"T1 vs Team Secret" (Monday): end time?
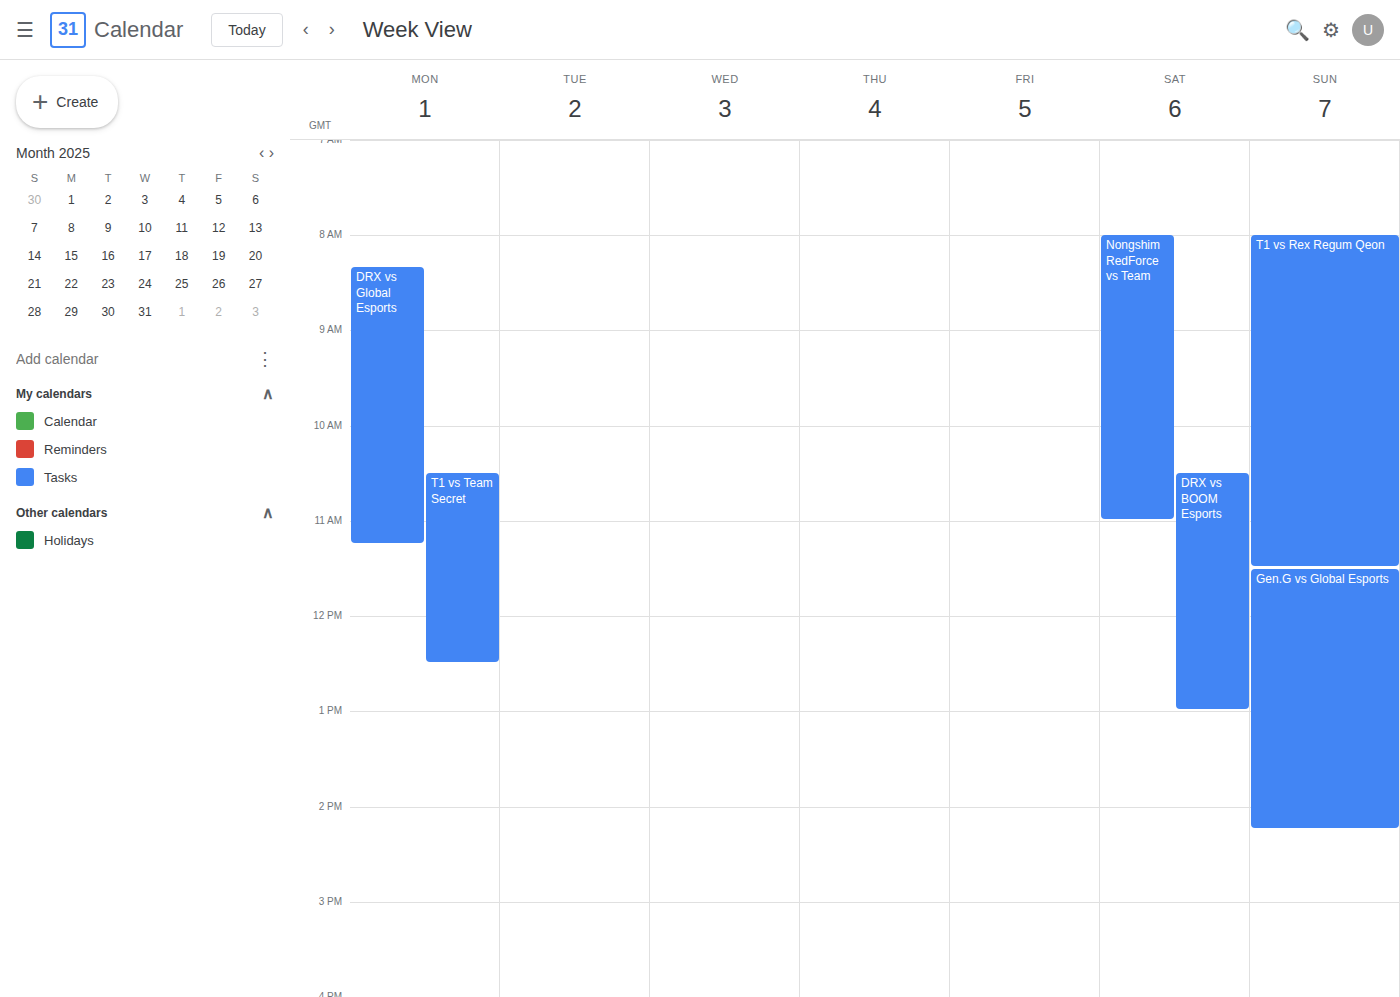
12:30 PM